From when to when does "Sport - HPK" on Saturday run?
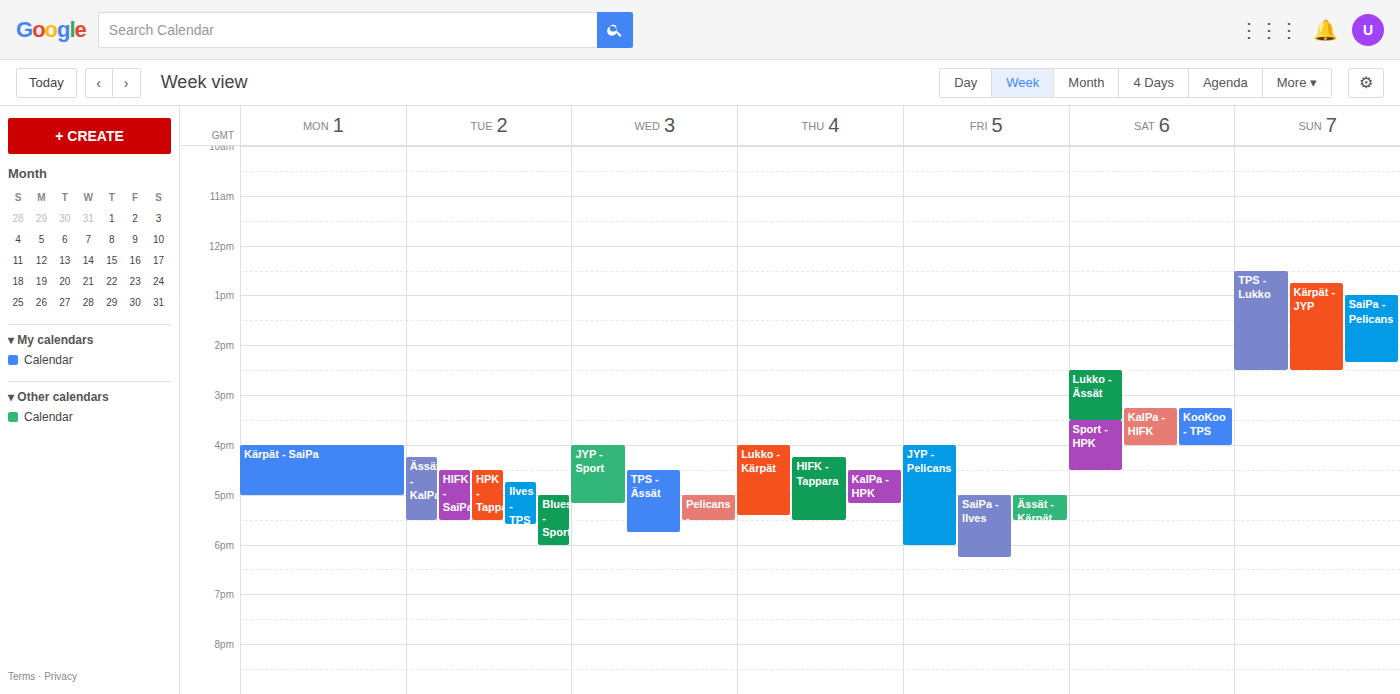
3:30 PM to 4:30 PM